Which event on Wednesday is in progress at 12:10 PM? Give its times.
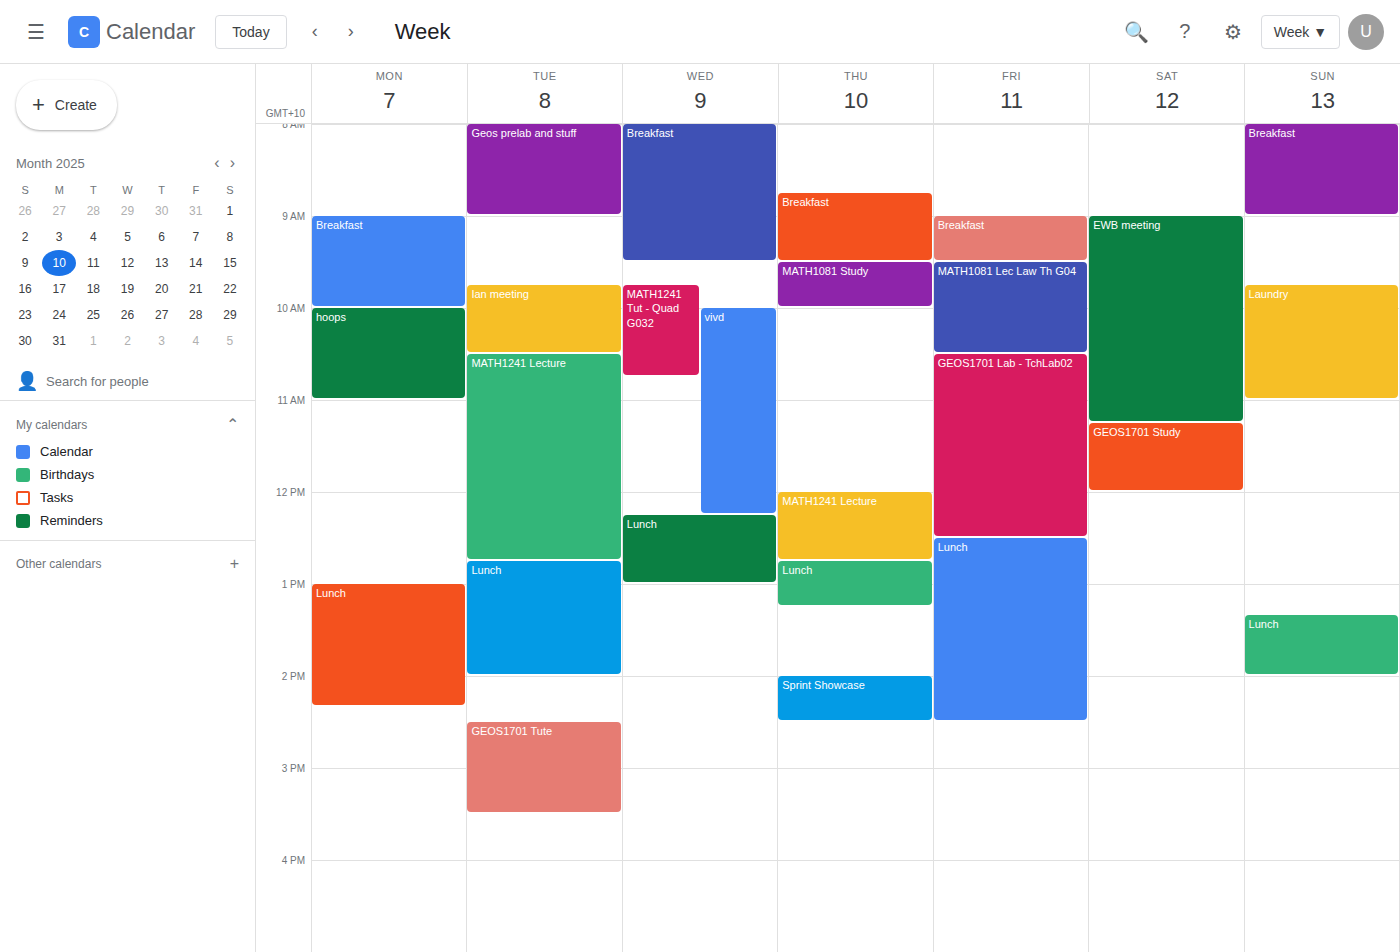
"vivd", 10:00 AM to 12:15 PM